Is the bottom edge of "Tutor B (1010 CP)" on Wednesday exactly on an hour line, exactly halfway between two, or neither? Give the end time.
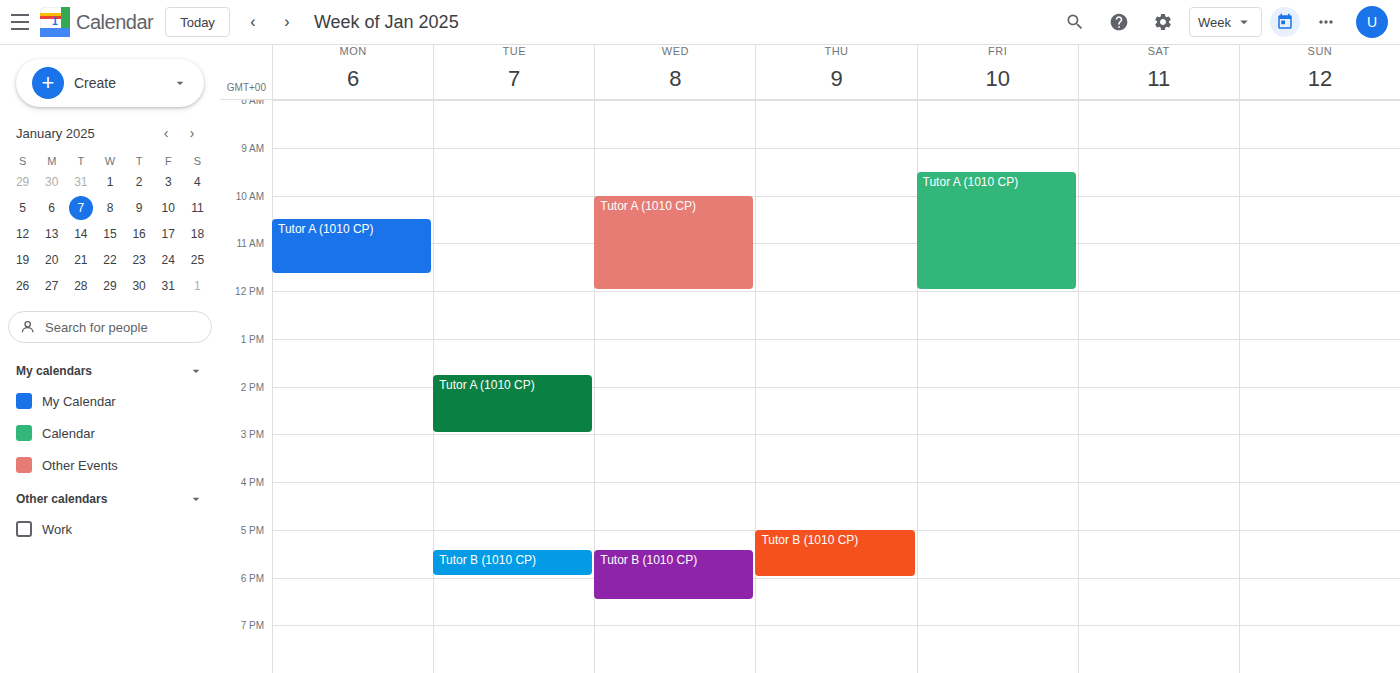
18:30 -- halfway between the 18:00 and 19:00 lines.